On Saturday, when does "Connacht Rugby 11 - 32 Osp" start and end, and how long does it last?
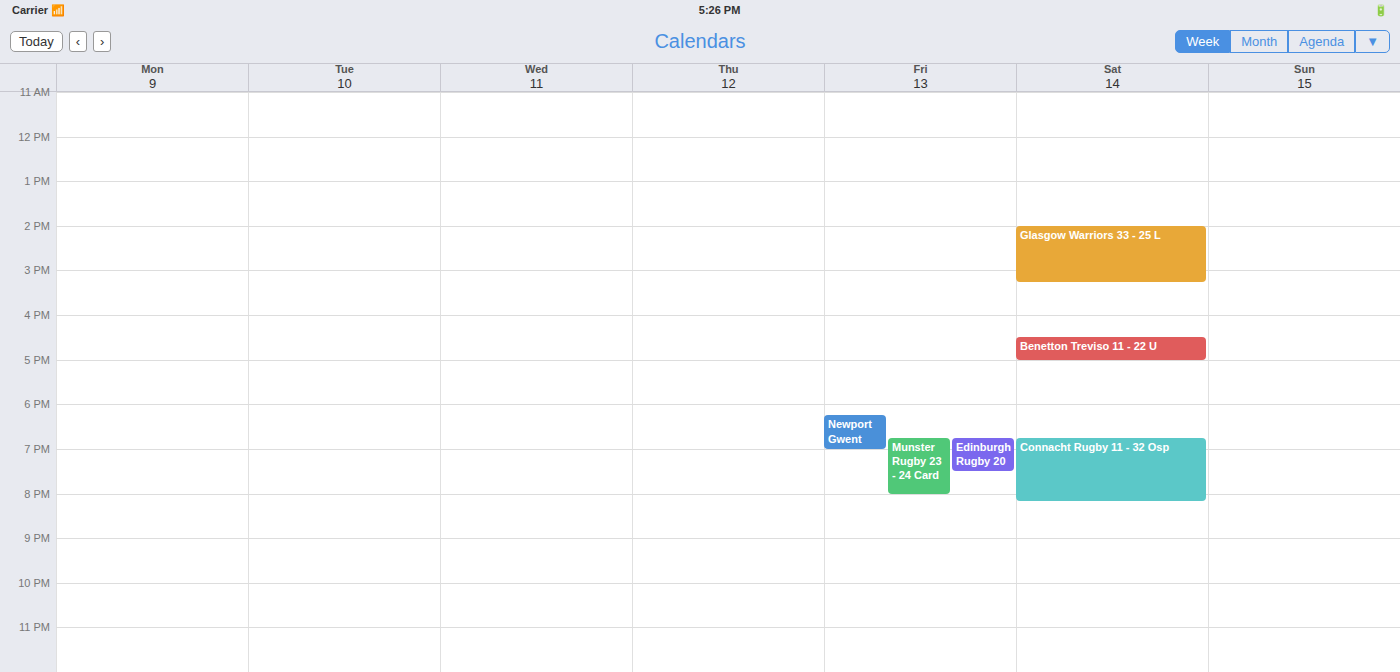
6:45 PM to 8:10 PM, 1 hour 25 minutes